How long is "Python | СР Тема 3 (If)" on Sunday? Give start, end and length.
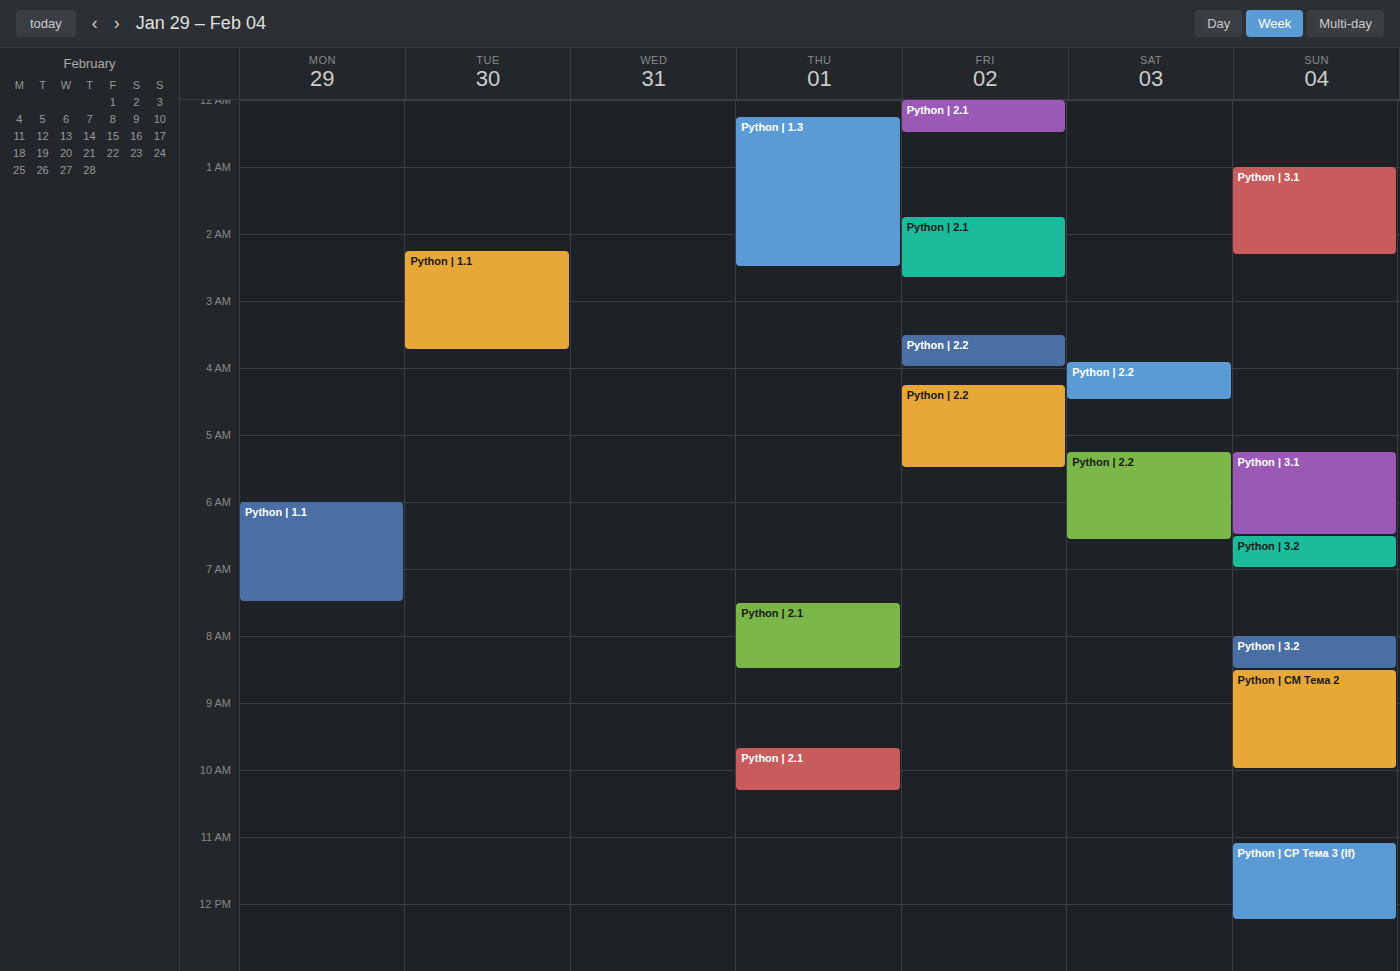
11:05 AM to 12:15 PM, 1 hour 10 minutes